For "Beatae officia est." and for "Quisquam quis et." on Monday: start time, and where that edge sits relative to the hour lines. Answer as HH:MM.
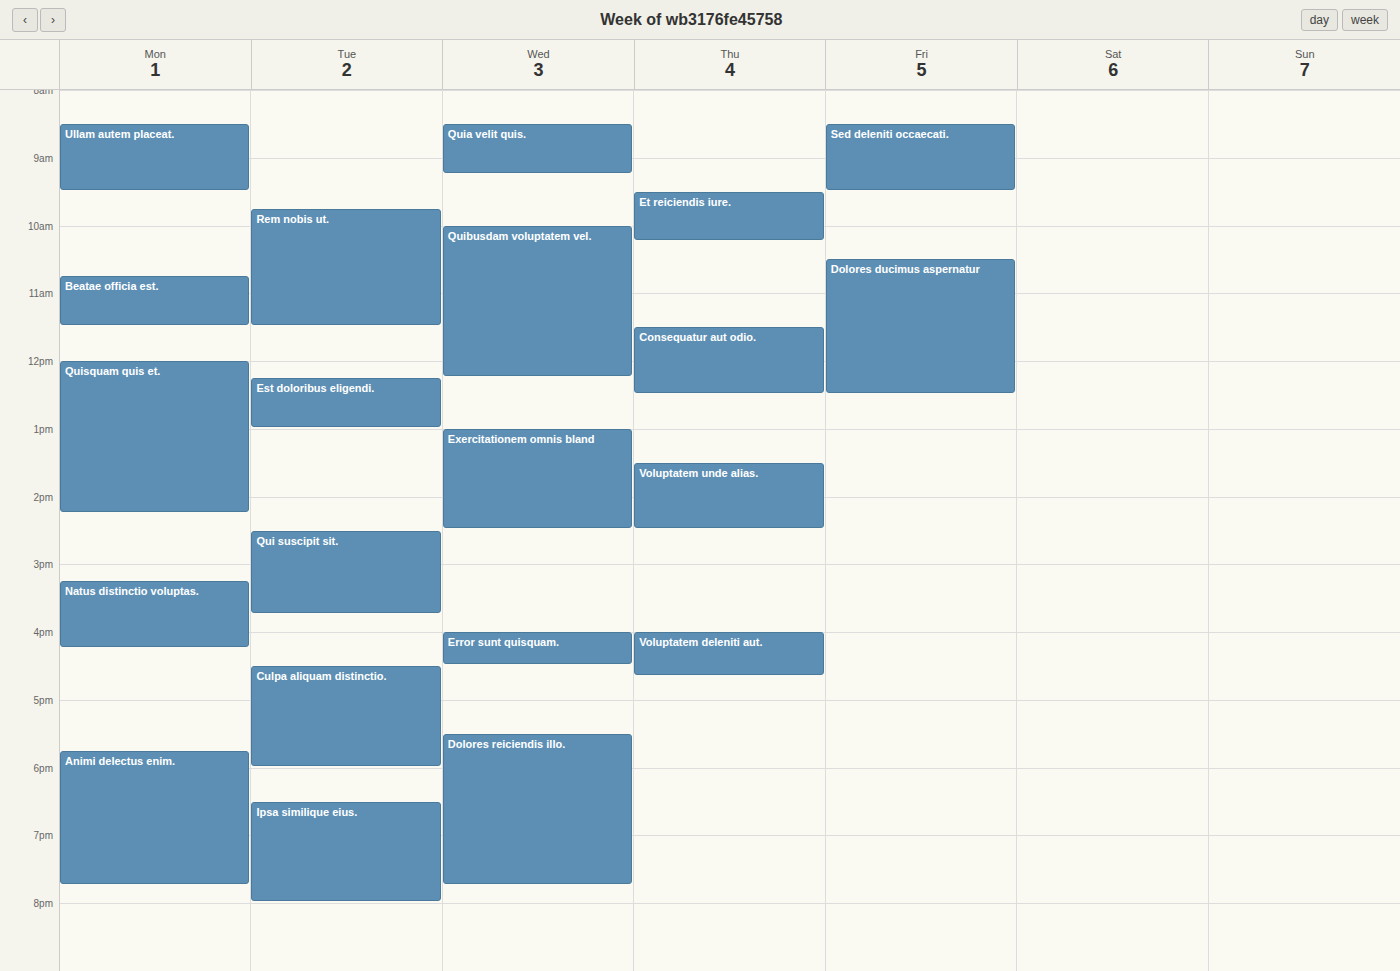
"Beatae officia est.": 10:45, neither: three quarters of the way from the 10:00 line to the 11:00 line. "Quisquam quis et.": 12:00, exactly on the 12:00 line.